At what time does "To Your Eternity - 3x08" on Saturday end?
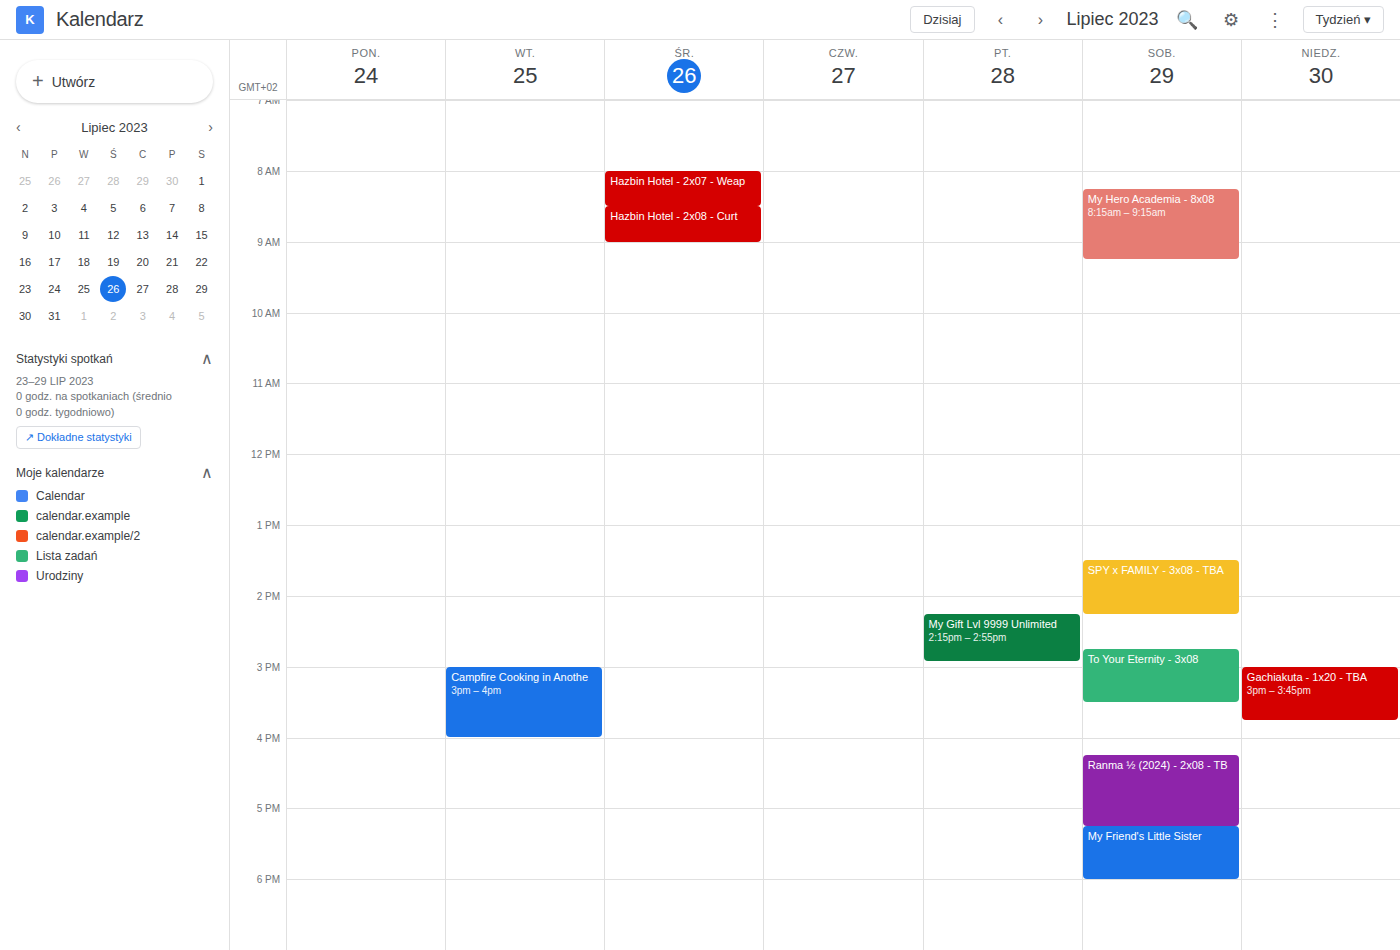
3:30 PM